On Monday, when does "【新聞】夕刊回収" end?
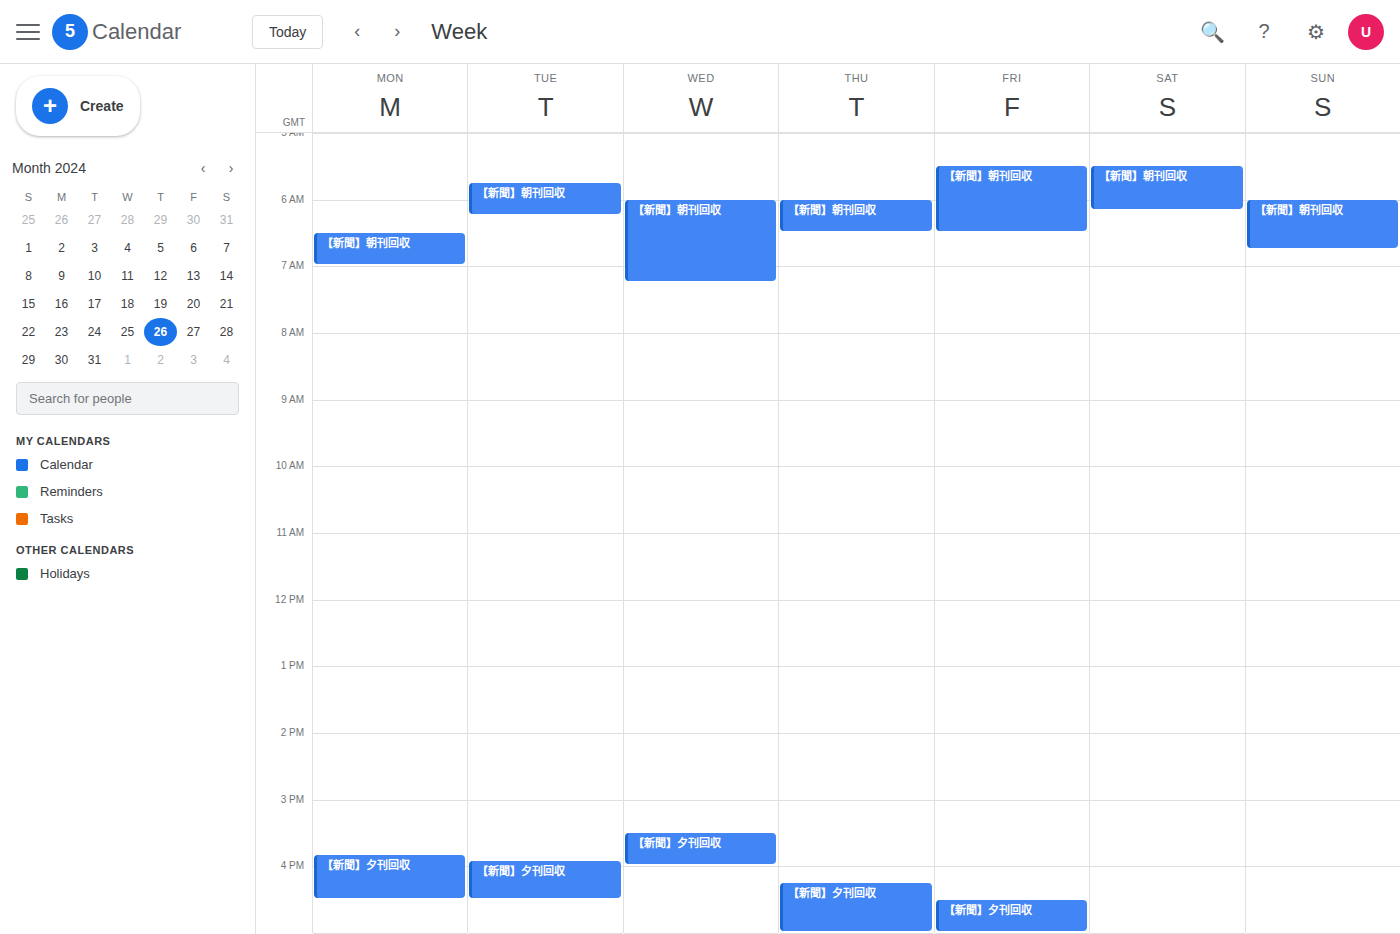
4:30 PM